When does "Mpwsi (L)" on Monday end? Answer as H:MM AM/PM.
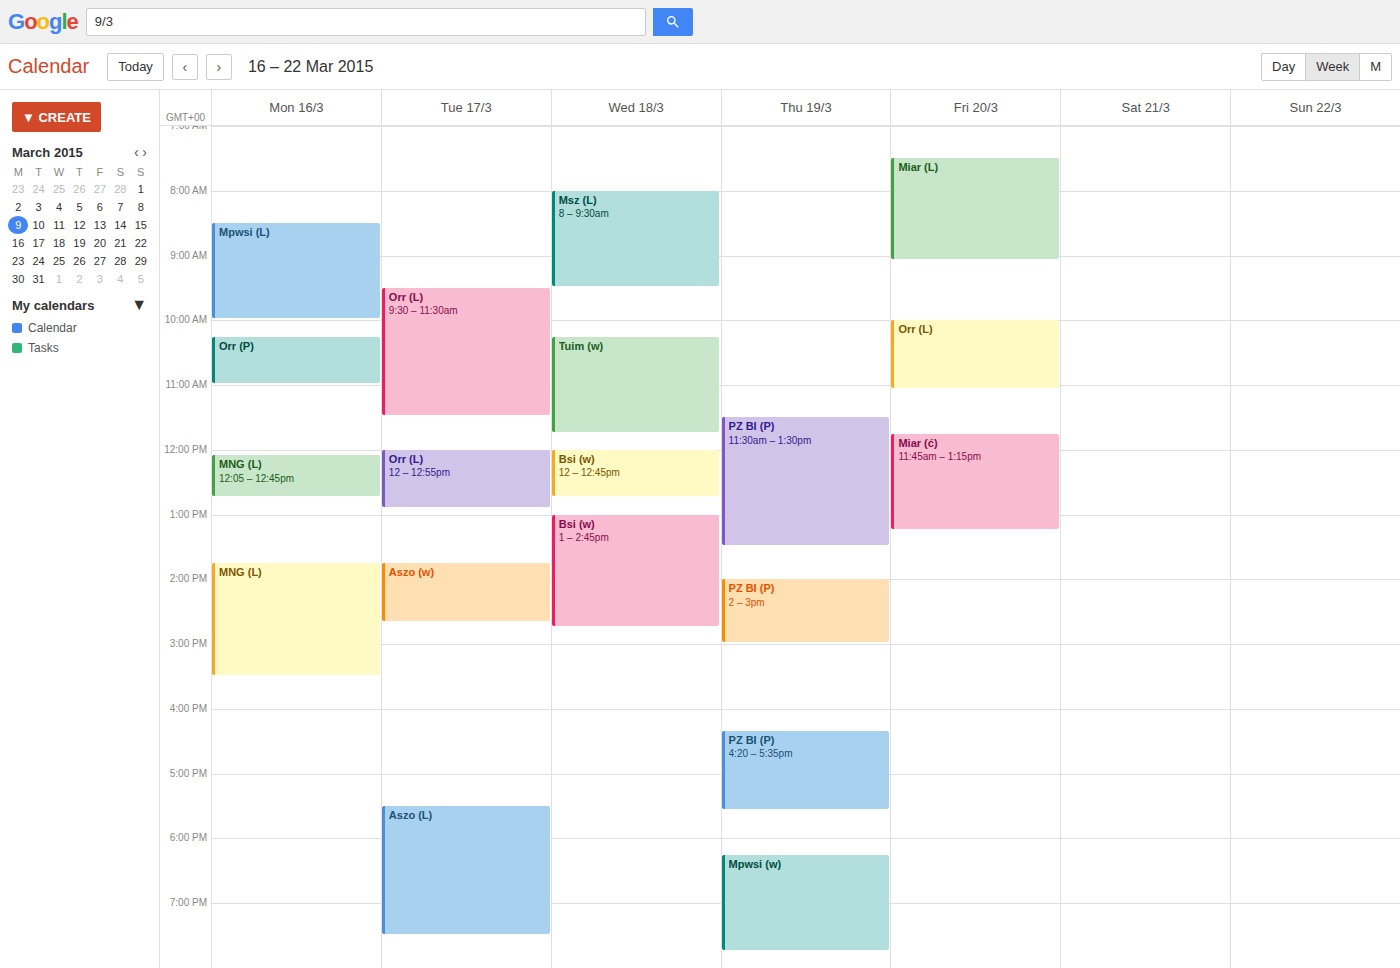
10:00 AM